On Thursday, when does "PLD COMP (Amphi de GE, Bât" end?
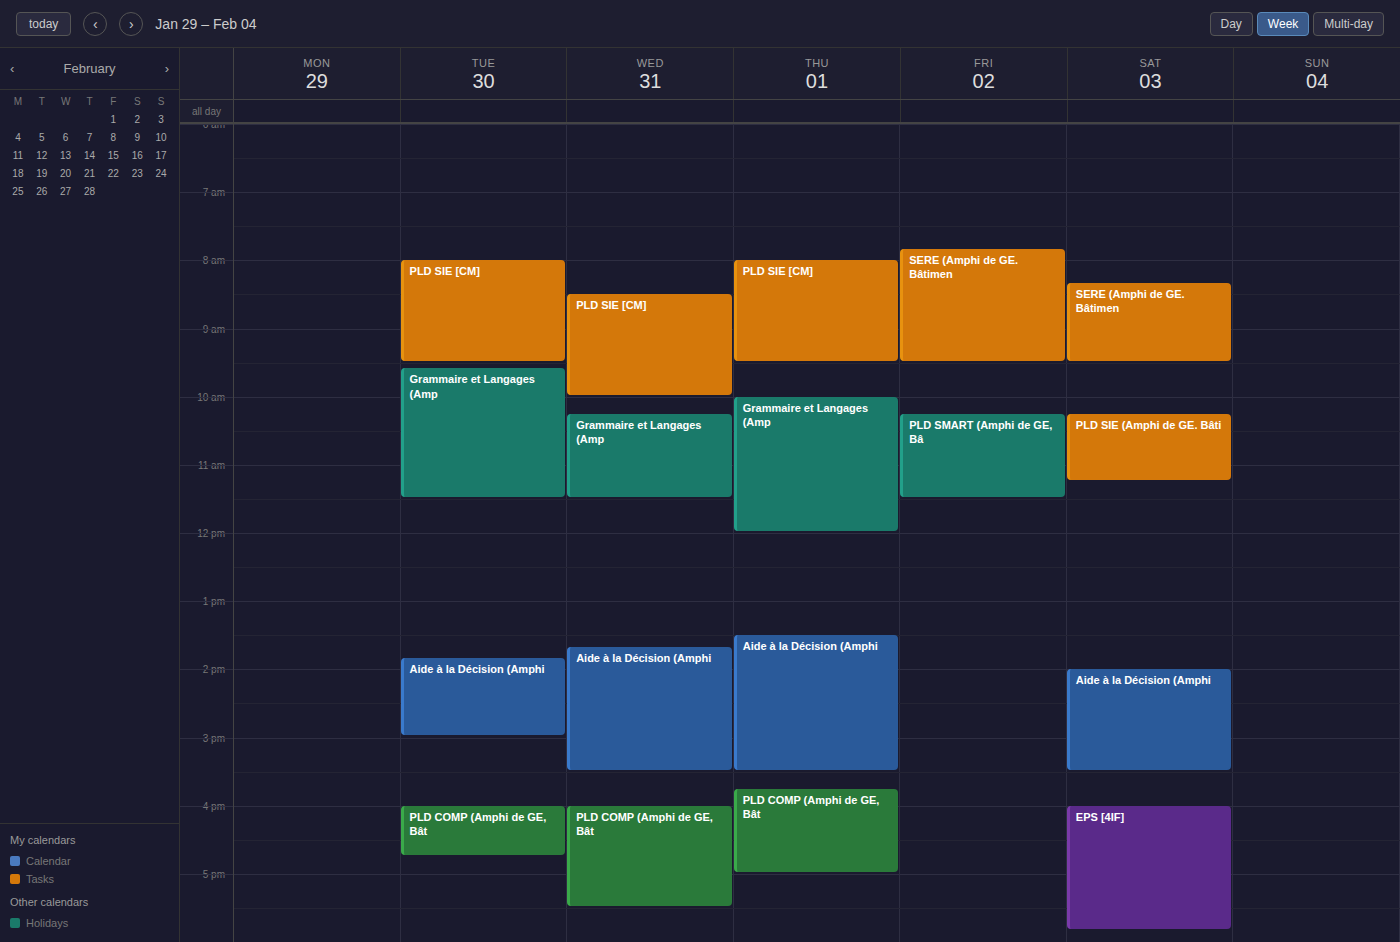
17:00